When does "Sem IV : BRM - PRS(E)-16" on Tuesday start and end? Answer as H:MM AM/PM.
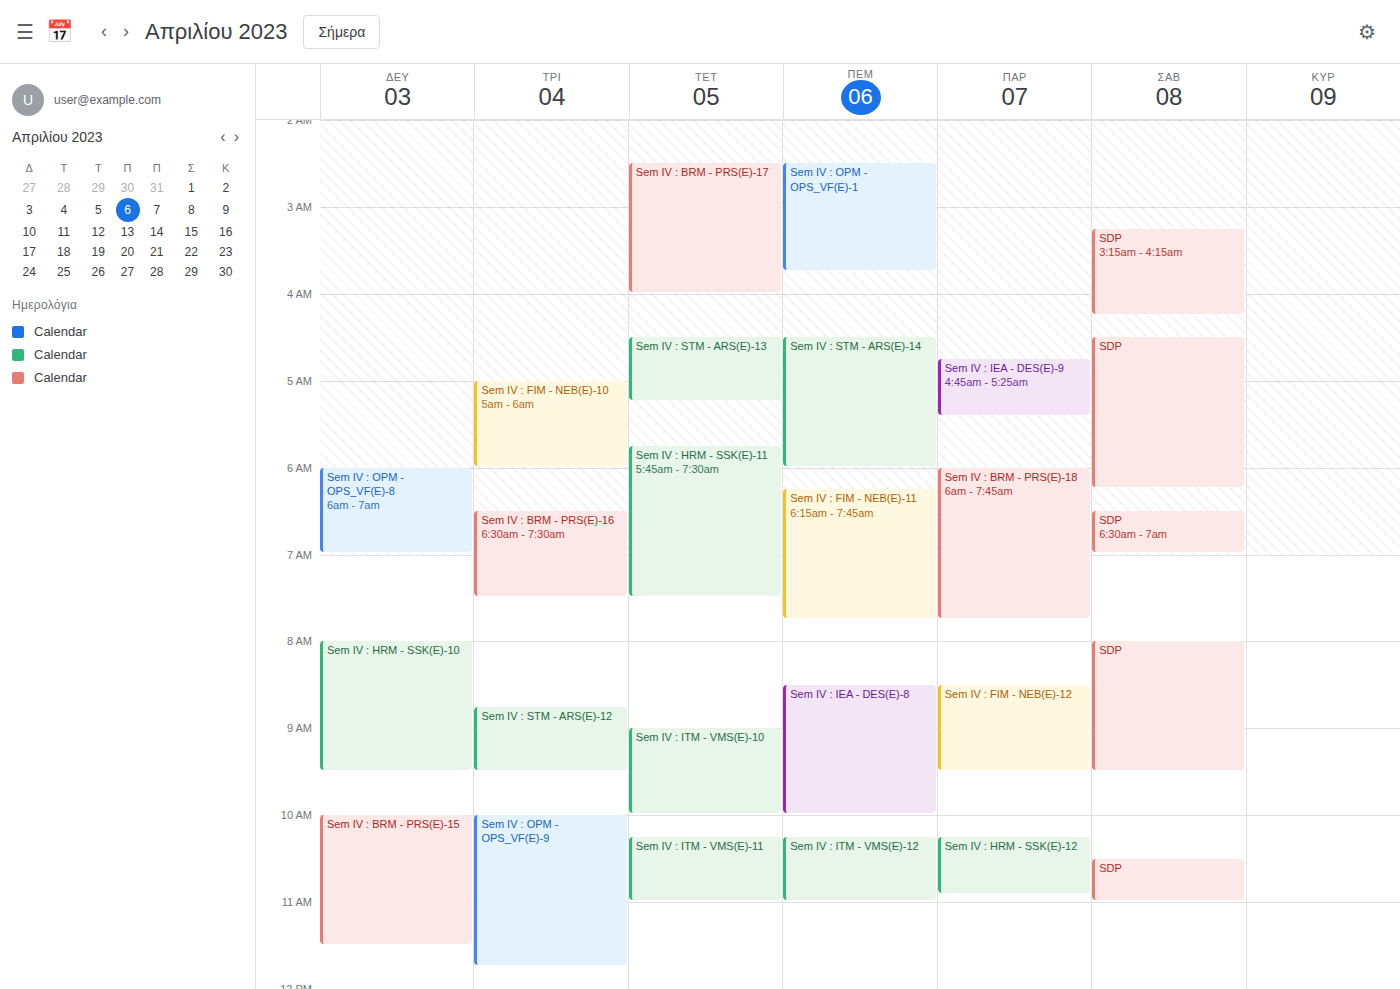
6:30 AM to 7:30 AM